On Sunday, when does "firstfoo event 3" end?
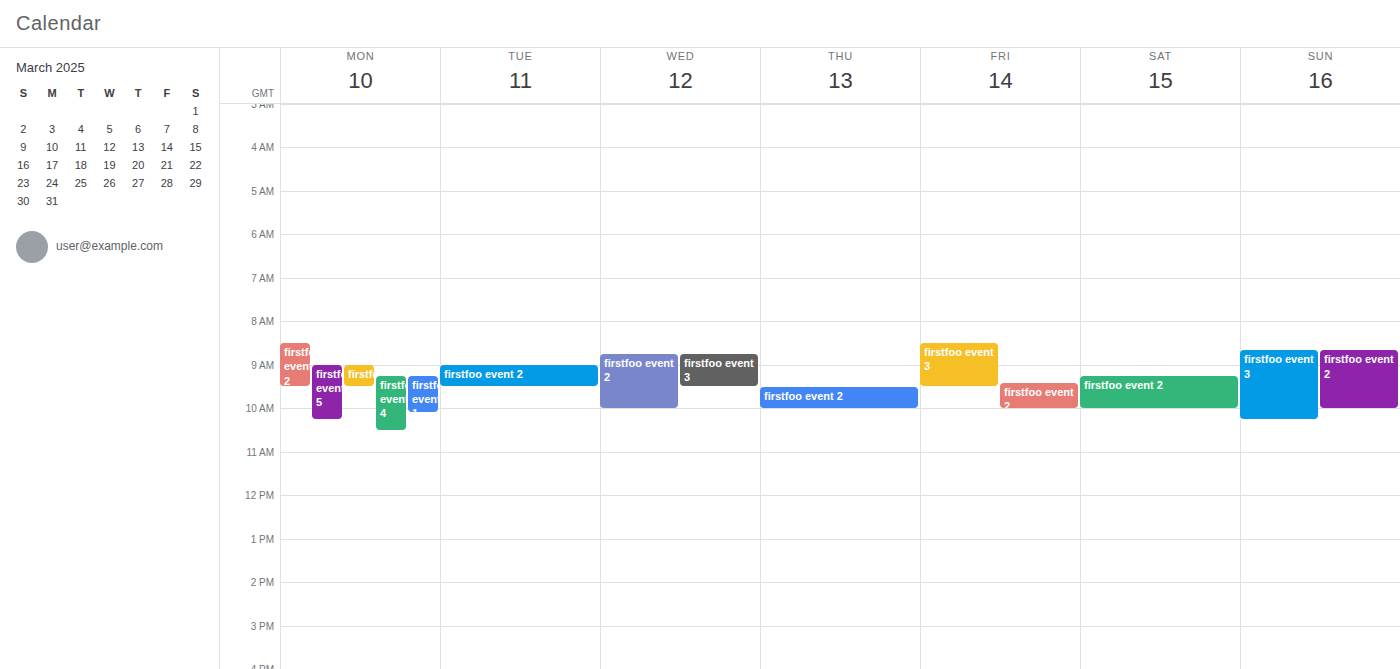
10:15 AM